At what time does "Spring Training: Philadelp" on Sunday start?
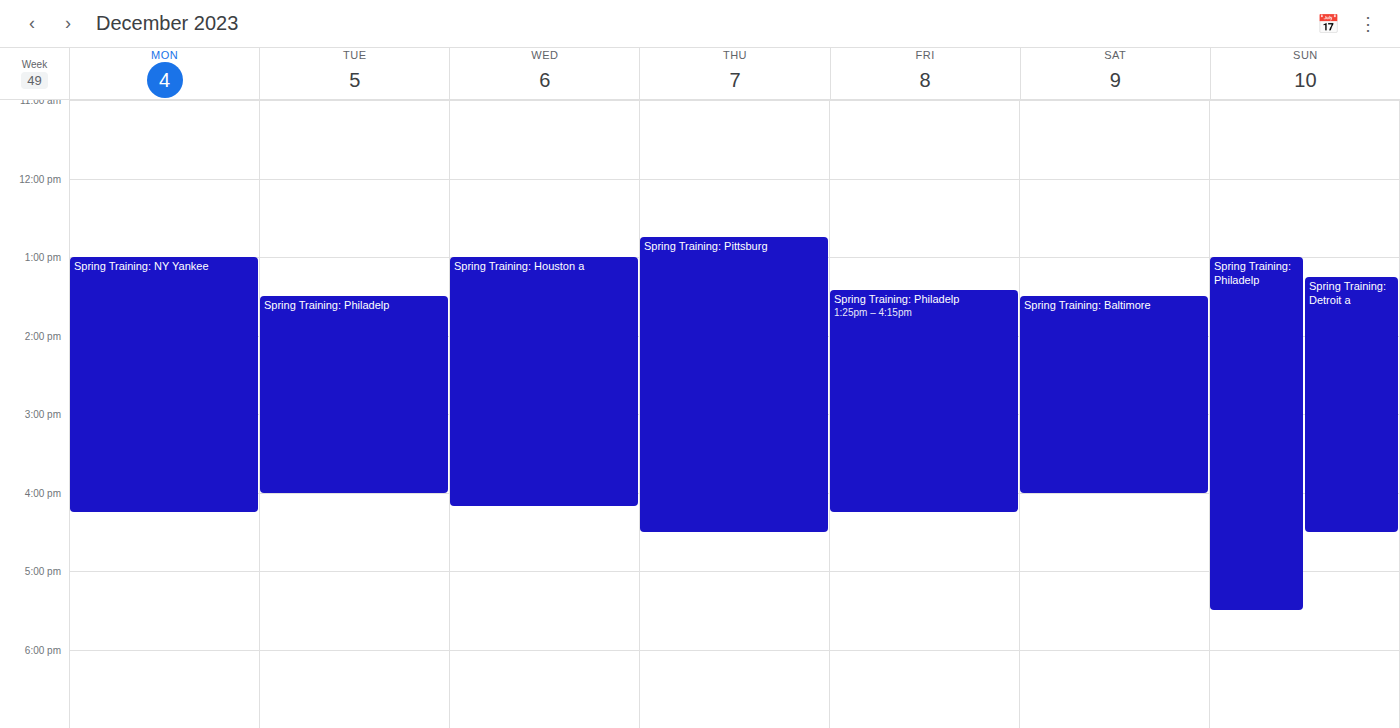
1:00 PM